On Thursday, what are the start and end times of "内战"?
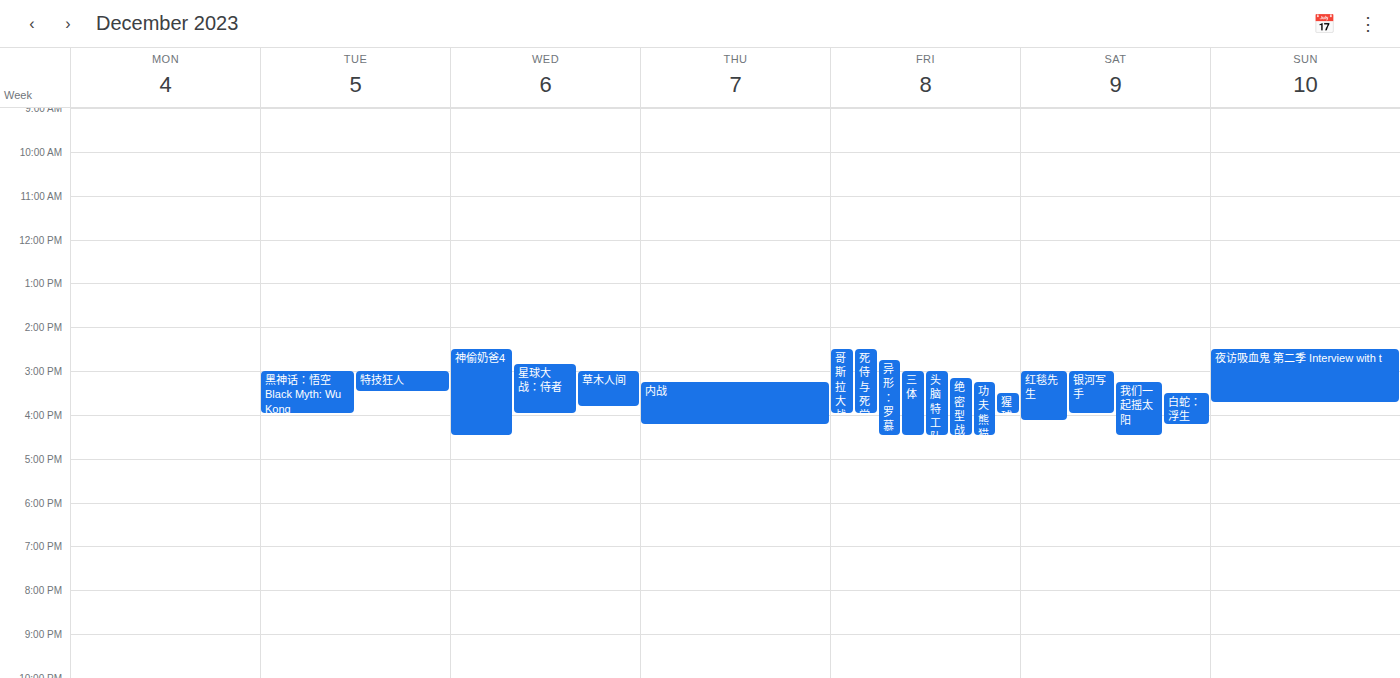
3:15 PM to 4:15 PM